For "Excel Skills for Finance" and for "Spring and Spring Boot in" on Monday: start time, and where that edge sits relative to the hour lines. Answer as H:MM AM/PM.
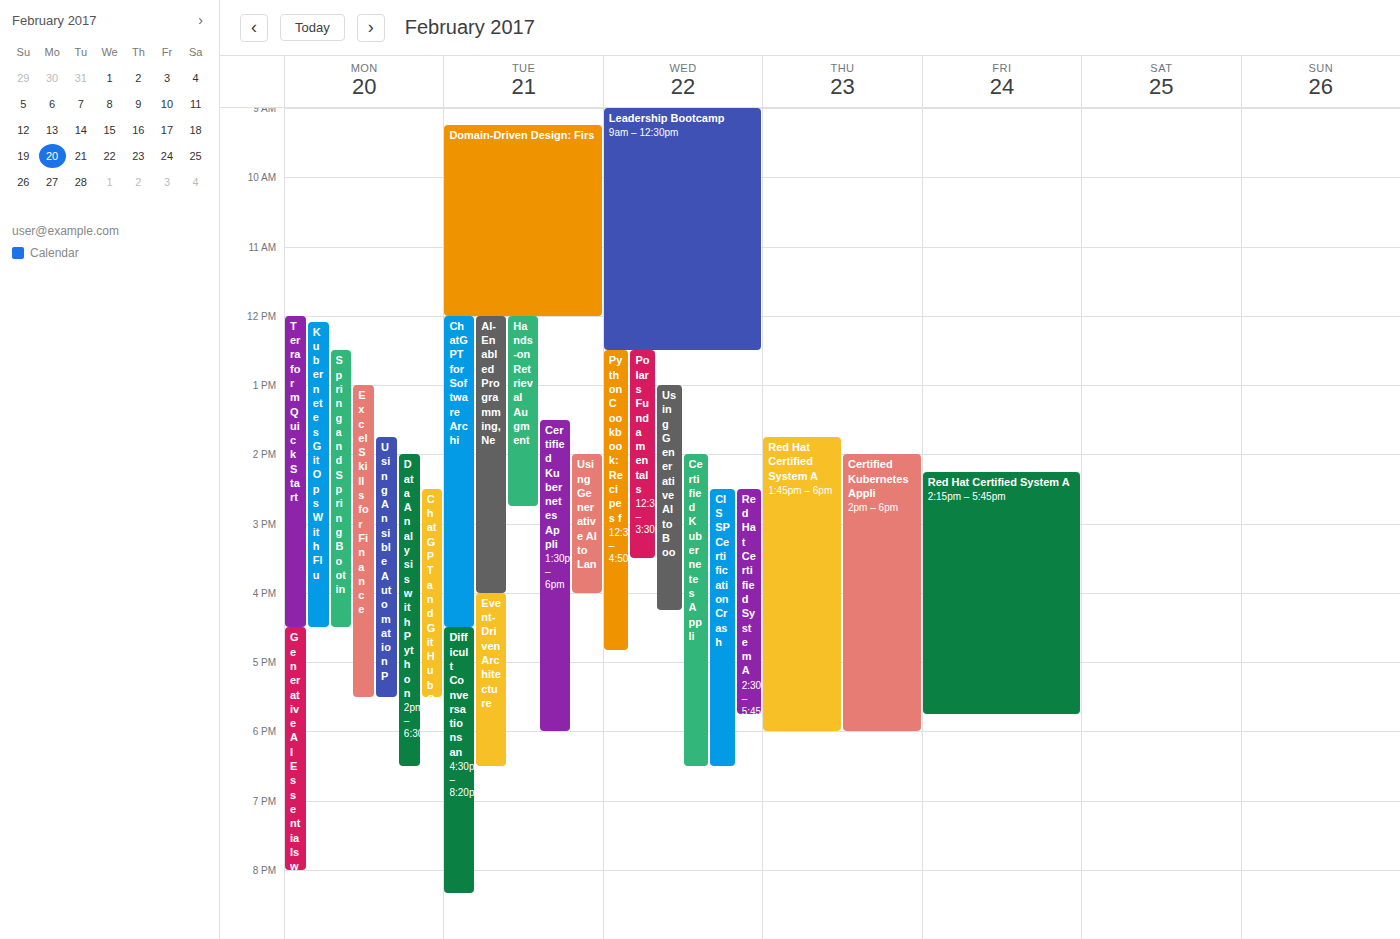
"Excel Skills for Finance": 1:00 PM, exactly on the 1 PM line. "Spring and Spring Boot in": 12:30 PM, halfway between the 12 PM and 1 PM lines.